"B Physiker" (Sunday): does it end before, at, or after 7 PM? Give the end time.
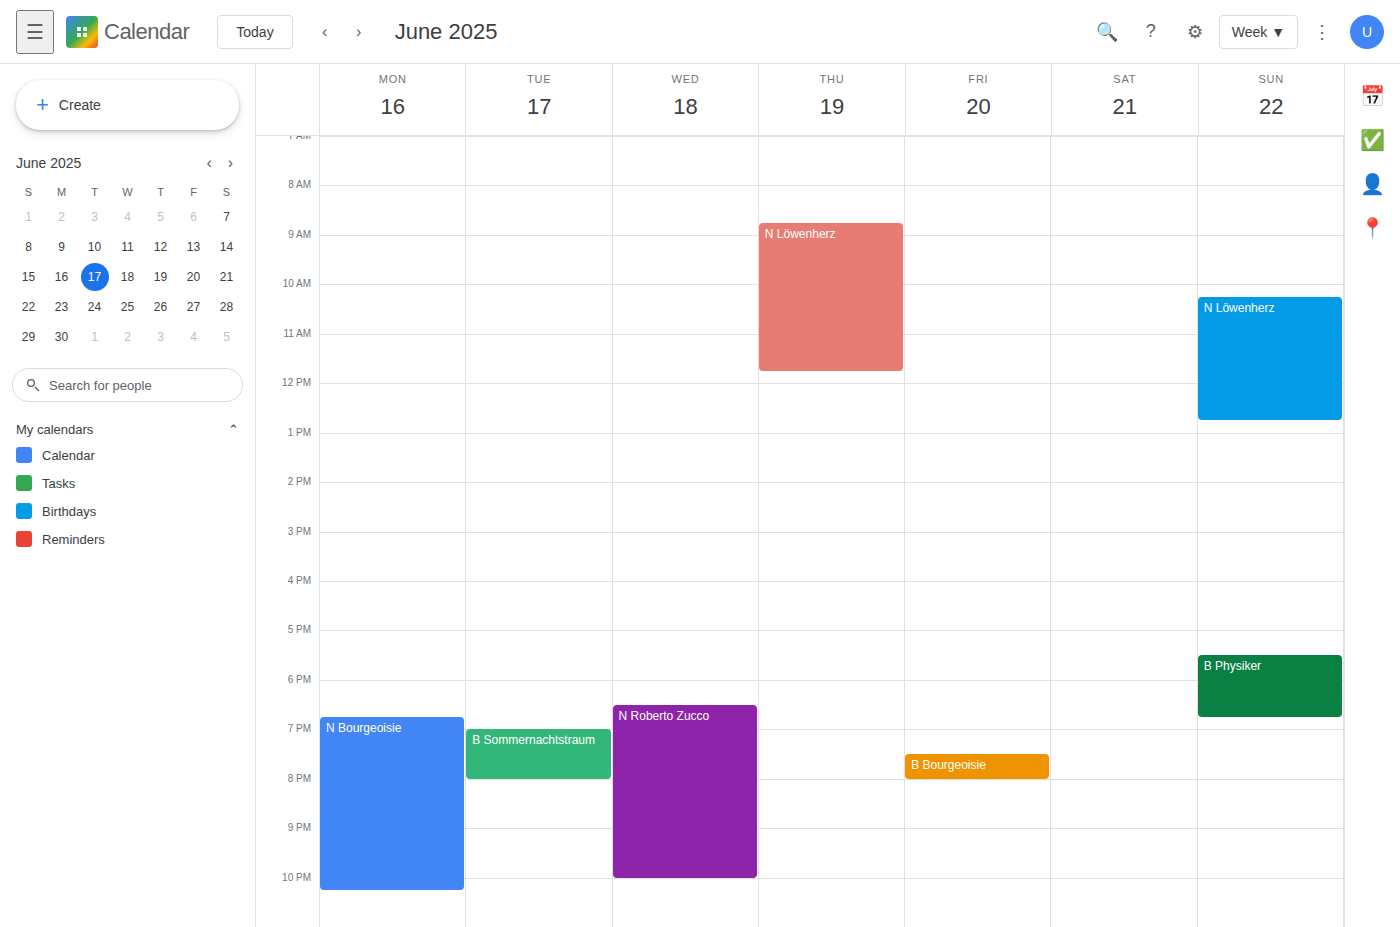
6:45 PM -- before 7 PM, 15 minutes above the 7 PM line.